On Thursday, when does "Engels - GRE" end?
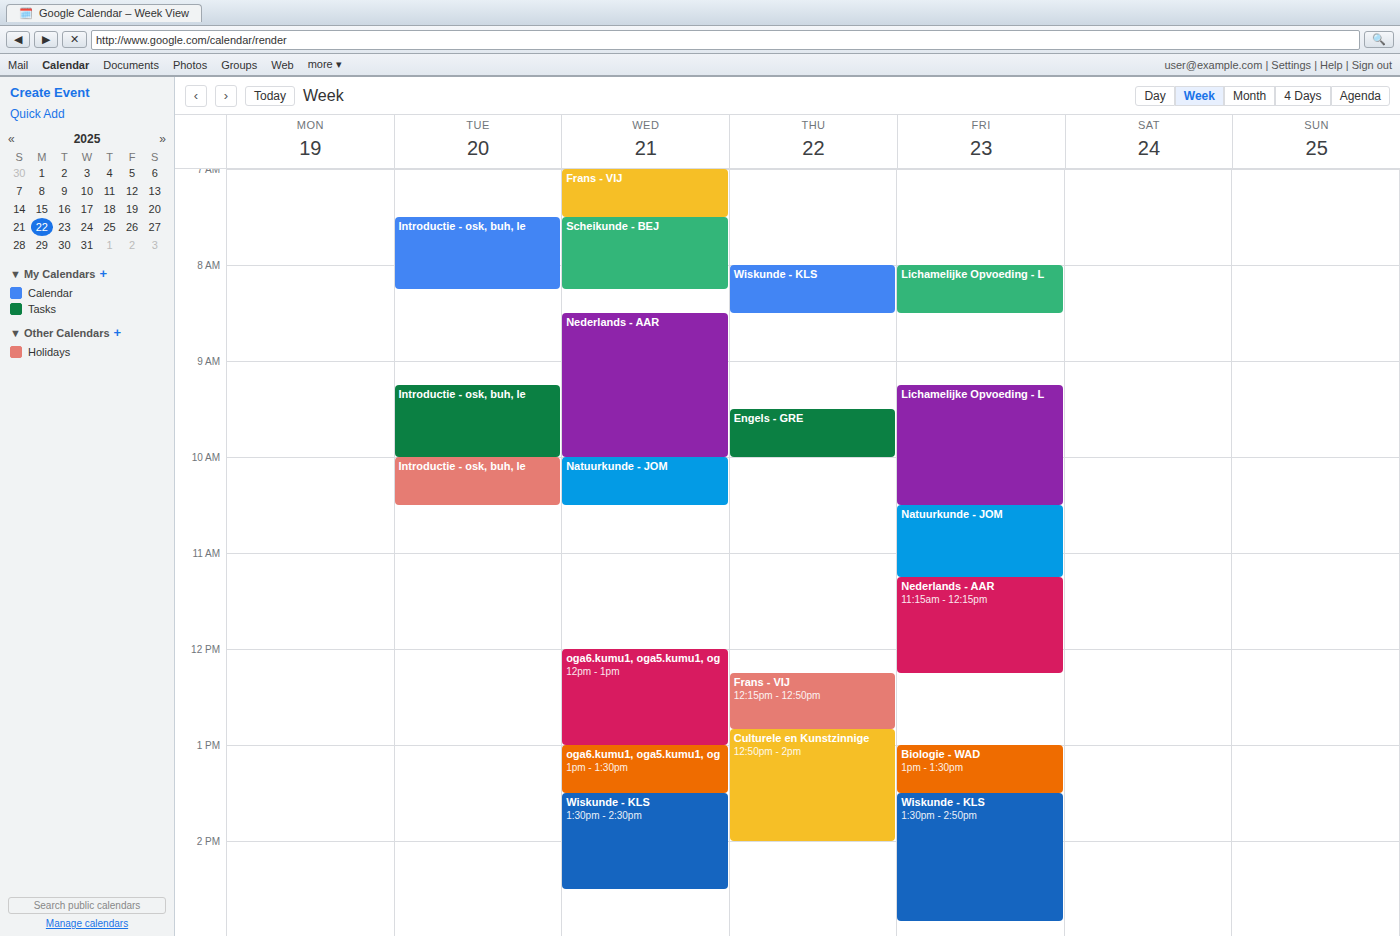
10:00